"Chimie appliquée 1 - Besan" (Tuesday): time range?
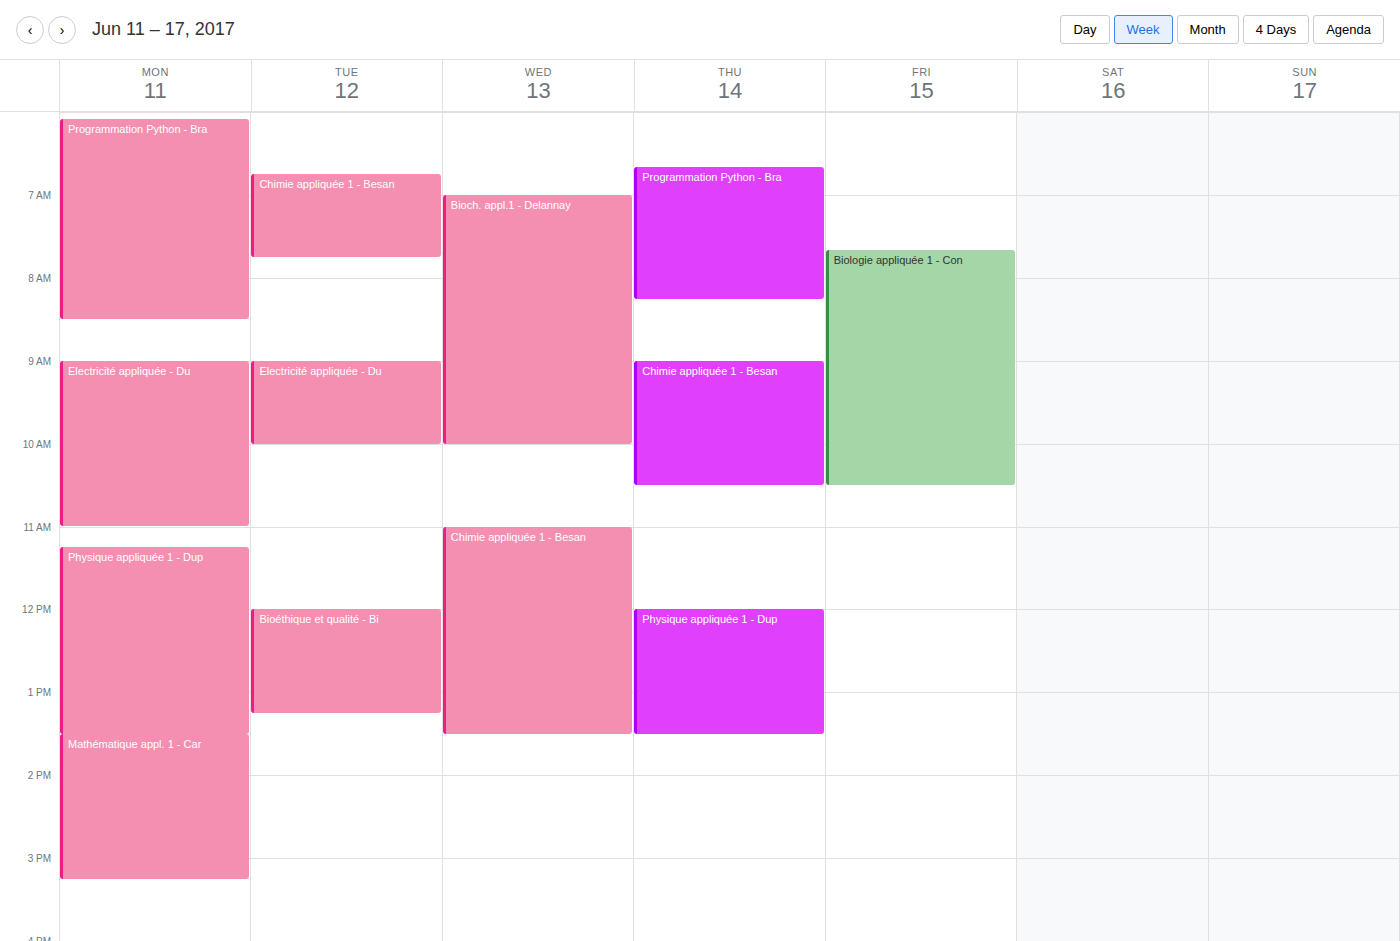
6:45 AM to 7:45 AM